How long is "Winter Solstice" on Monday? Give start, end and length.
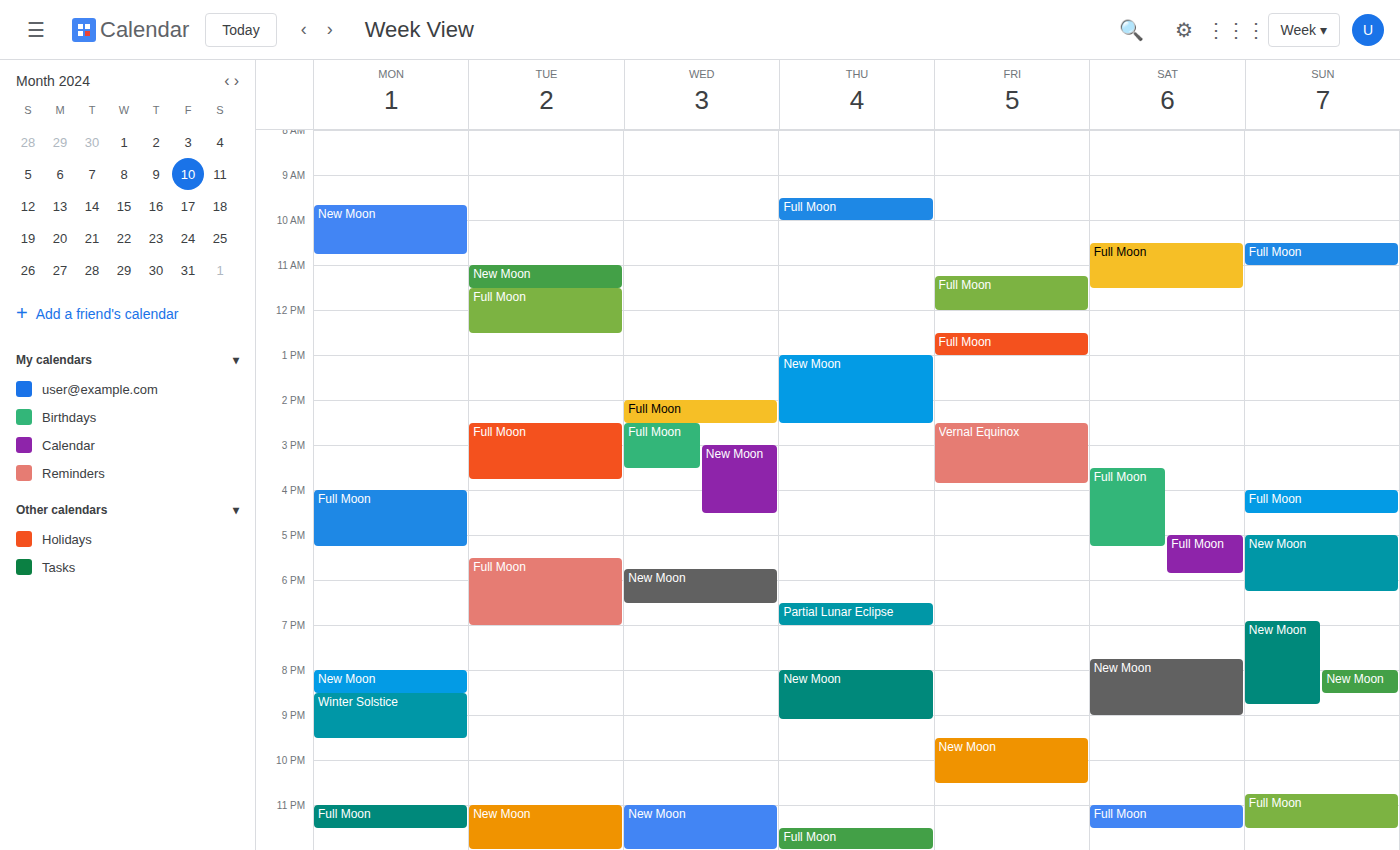
8:30 PM to 9:30 PM, 1 hour